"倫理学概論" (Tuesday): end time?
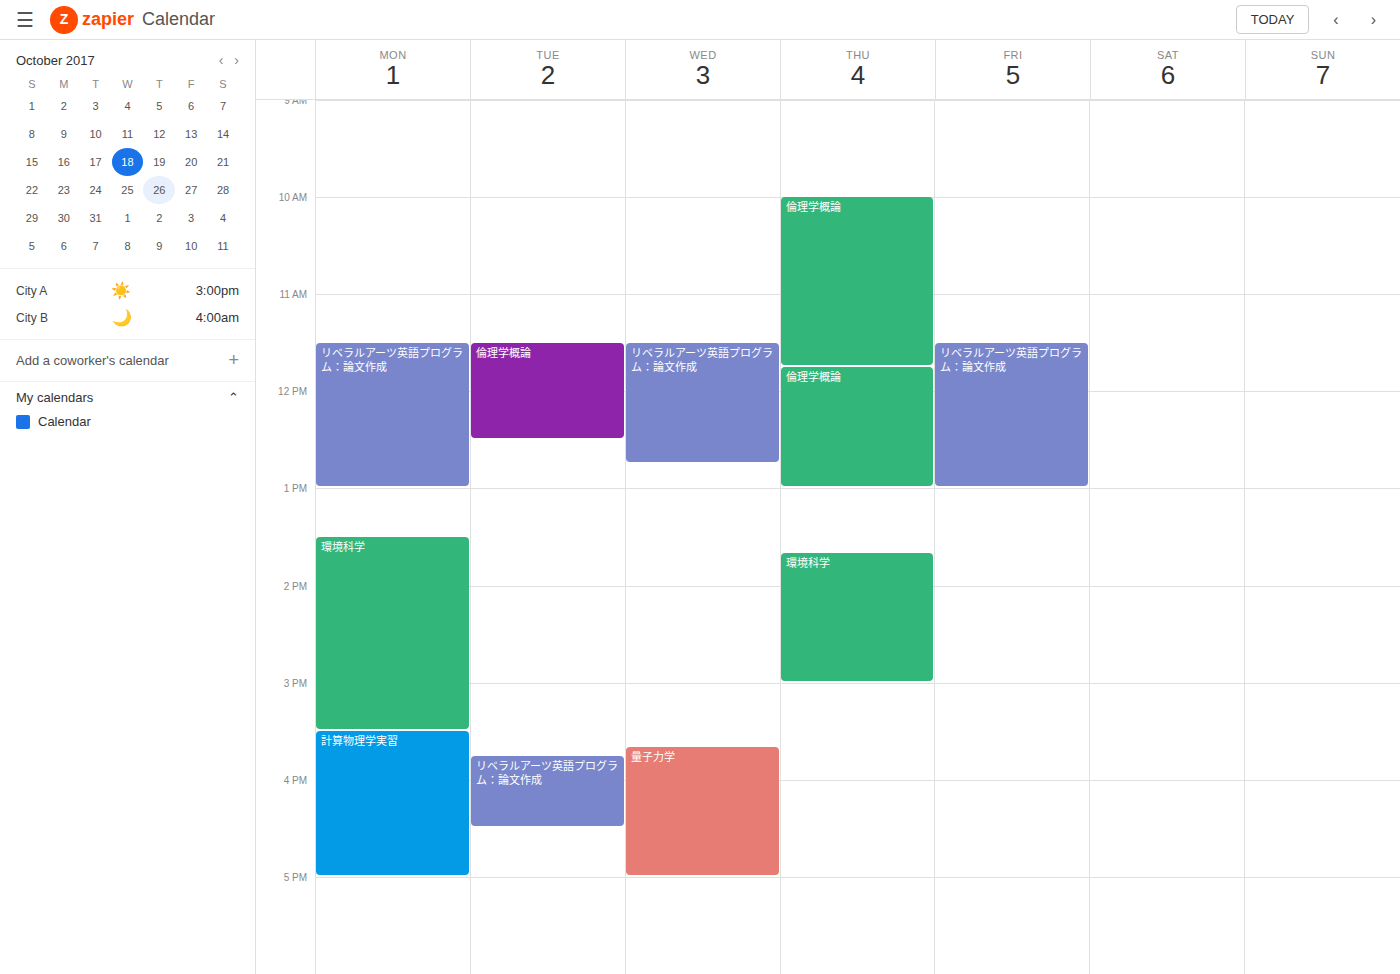
12:30 PM